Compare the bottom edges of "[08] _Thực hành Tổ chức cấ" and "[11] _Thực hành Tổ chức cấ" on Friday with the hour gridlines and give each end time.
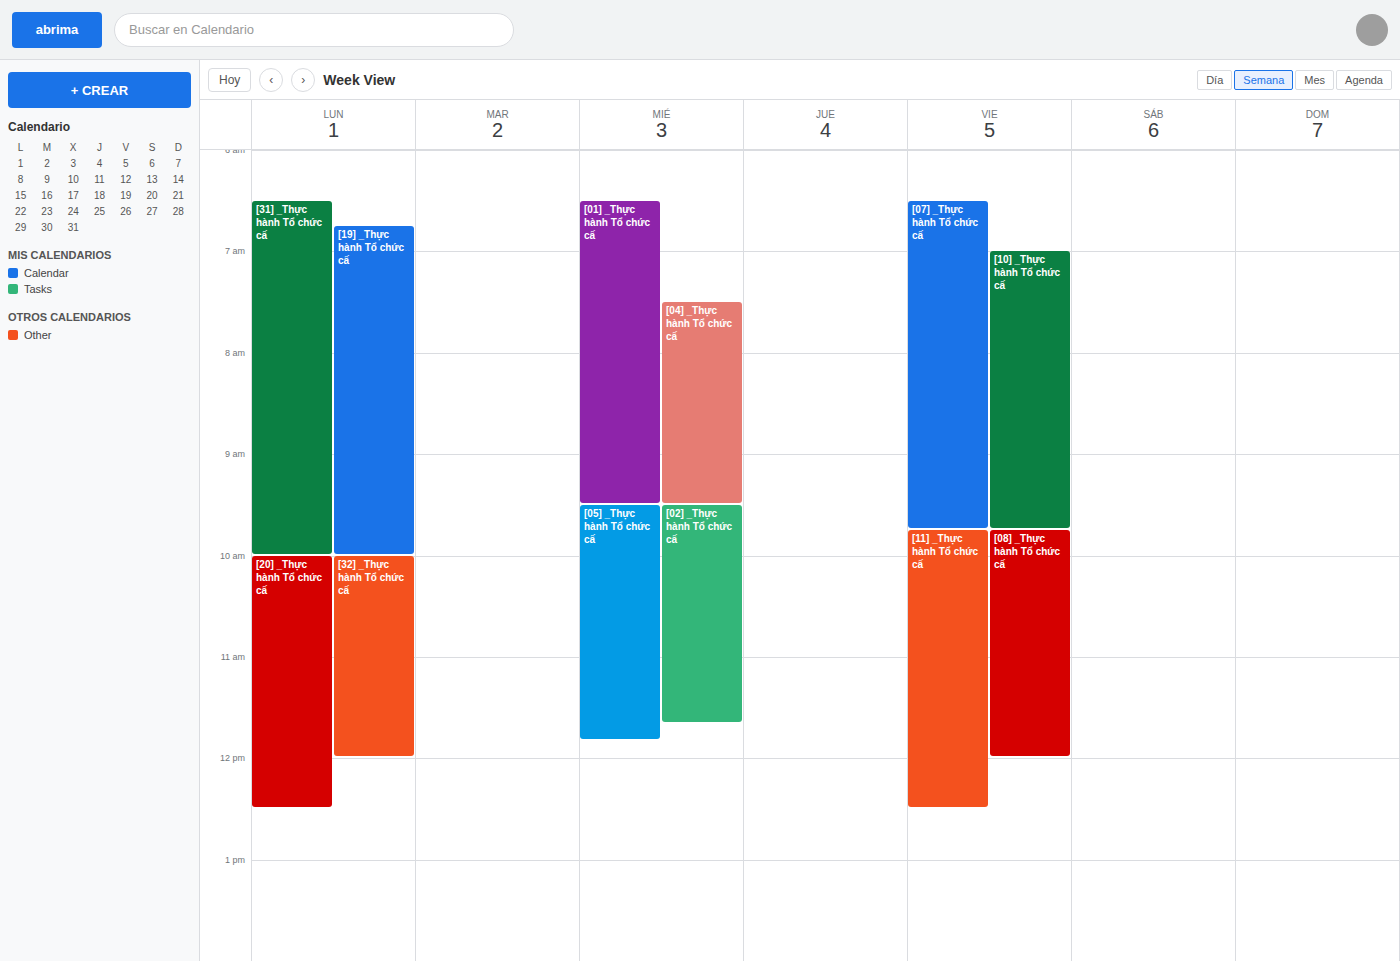
"[08] _Thực hành Tổ chức cấ": 12:00 PM, exactly on the 12 PM line. "[11] _Thực hành Tổ chức cấ": 12:30 PM, halfway between the 12 PM and 1 PM lines.